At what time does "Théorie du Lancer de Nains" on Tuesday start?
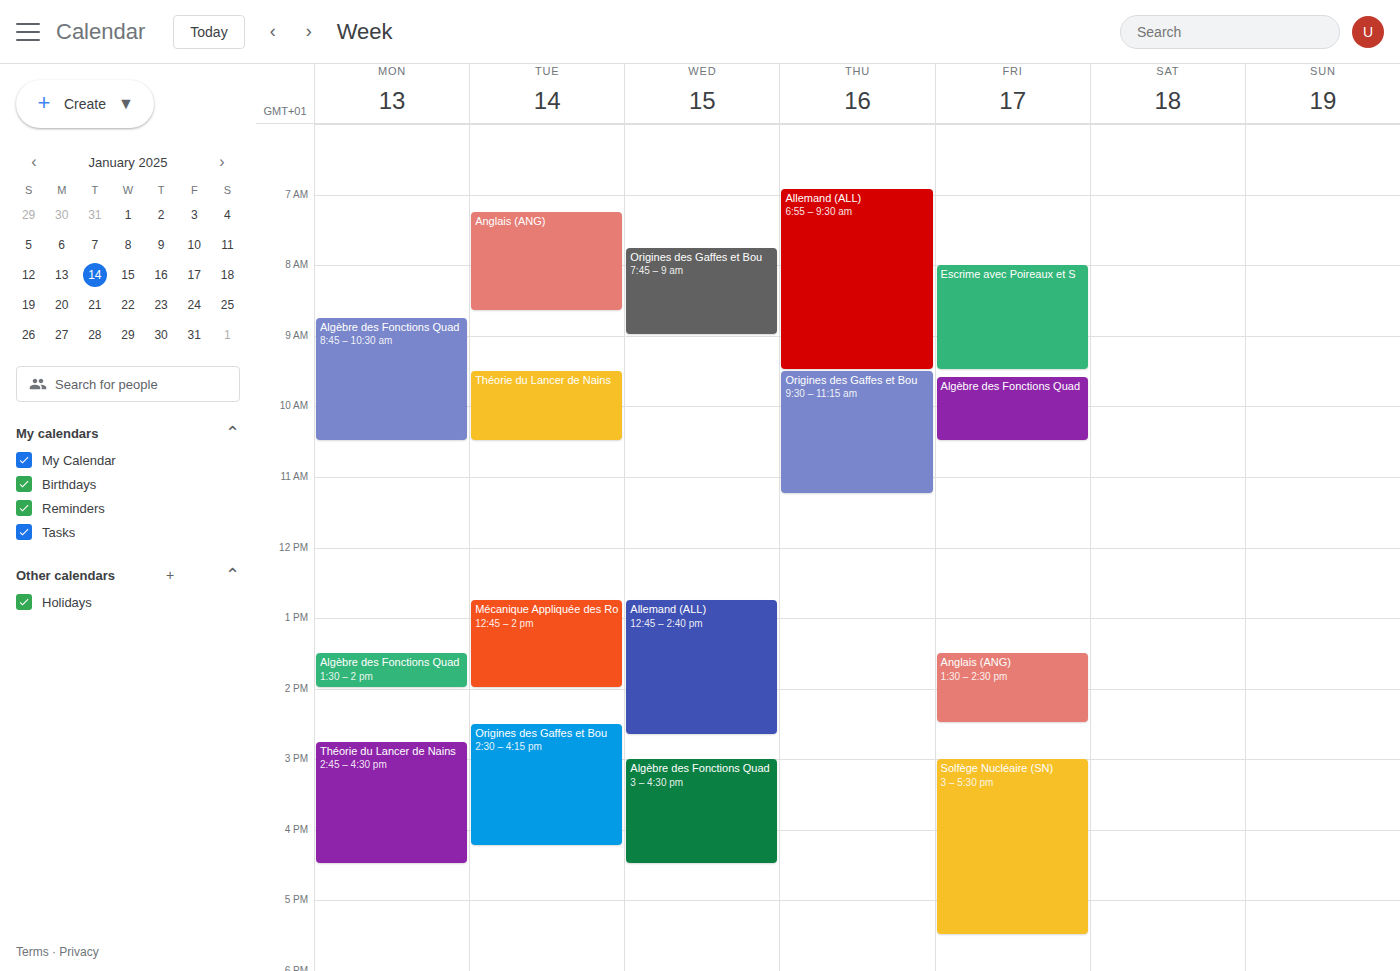
9:30 AM